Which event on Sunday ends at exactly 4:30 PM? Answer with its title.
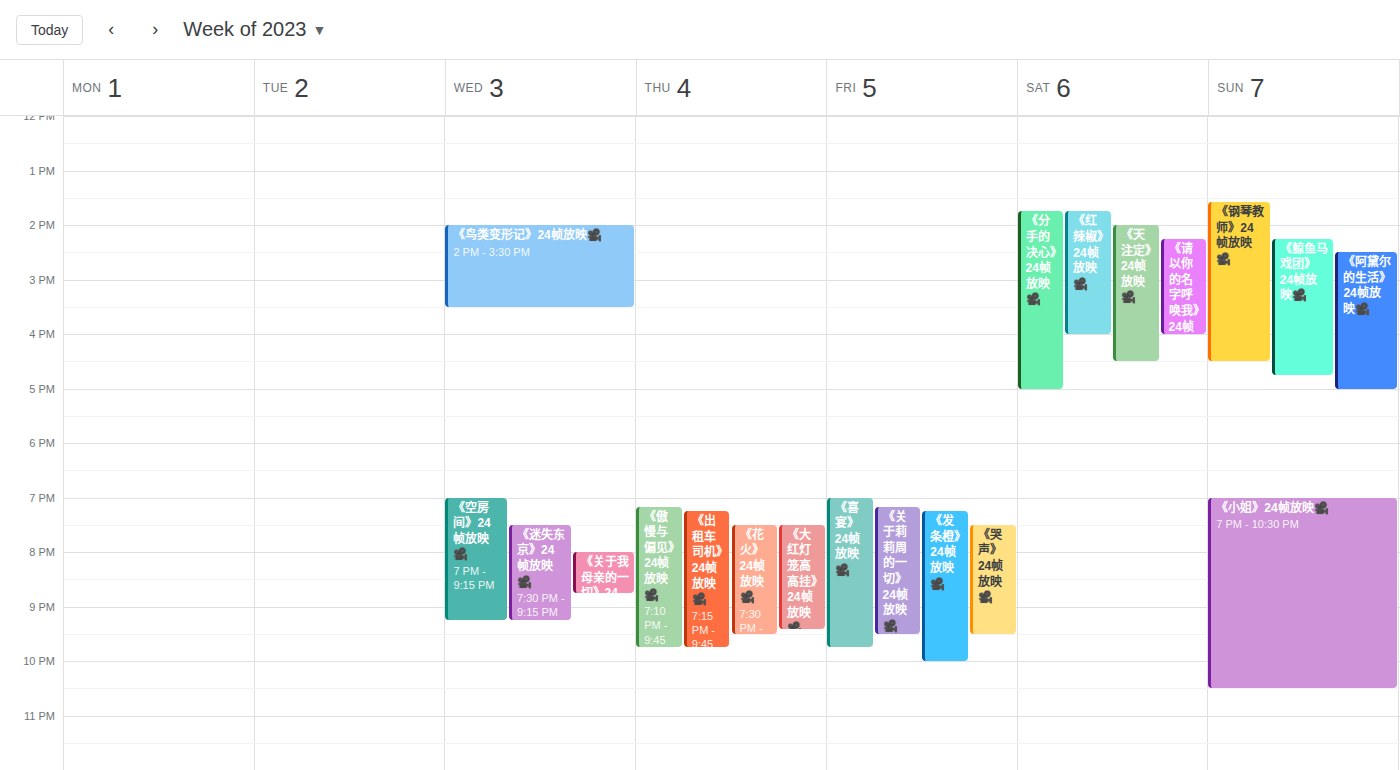
"《钢琴教师》24帧放映🎥"